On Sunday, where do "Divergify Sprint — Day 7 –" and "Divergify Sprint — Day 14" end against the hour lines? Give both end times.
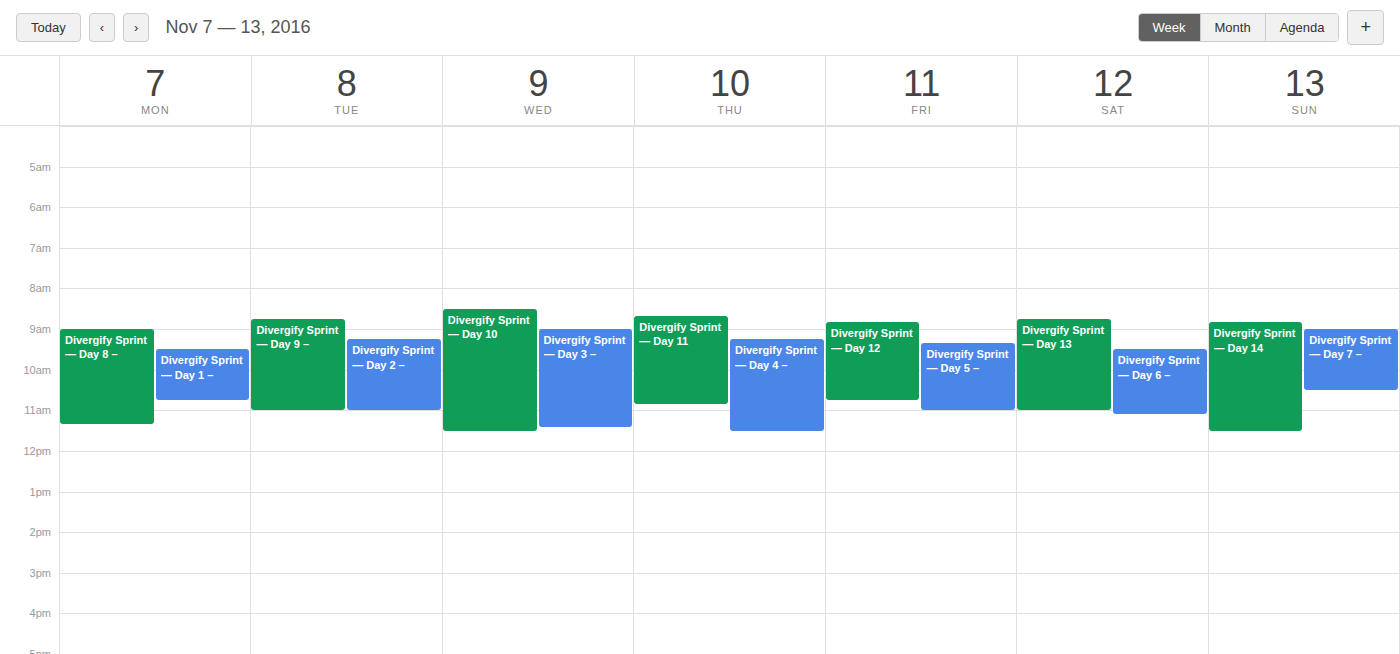
"Divergify Sprint — Day 7 –": 10:30 AM, halfway between the 10 AM and 11 AM lines. "Divergify Sprint — Day 14": 11:30 AM, halfway between the 11 AM and 12 PM lines.